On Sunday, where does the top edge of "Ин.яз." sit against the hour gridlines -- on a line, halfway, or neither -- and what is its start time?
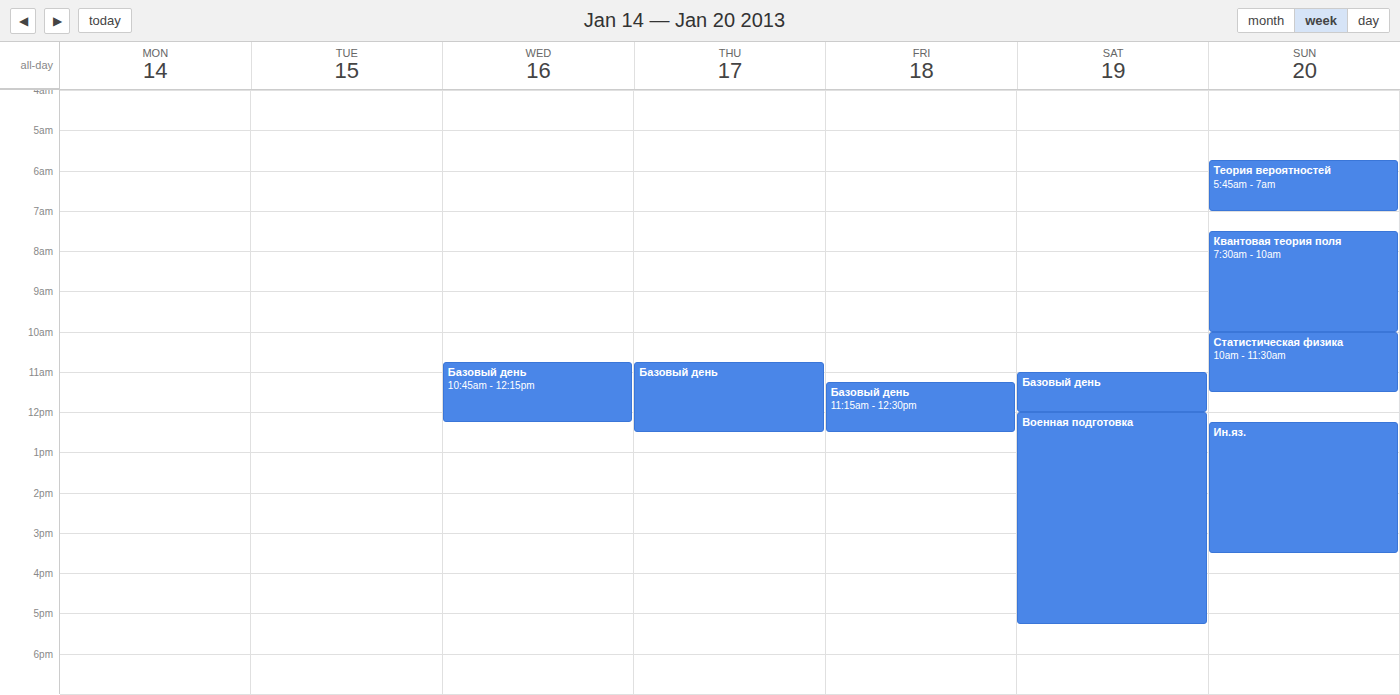
12:15 PM -- neither: a quarter of the way from the 12 PM line to the 1 PM line.